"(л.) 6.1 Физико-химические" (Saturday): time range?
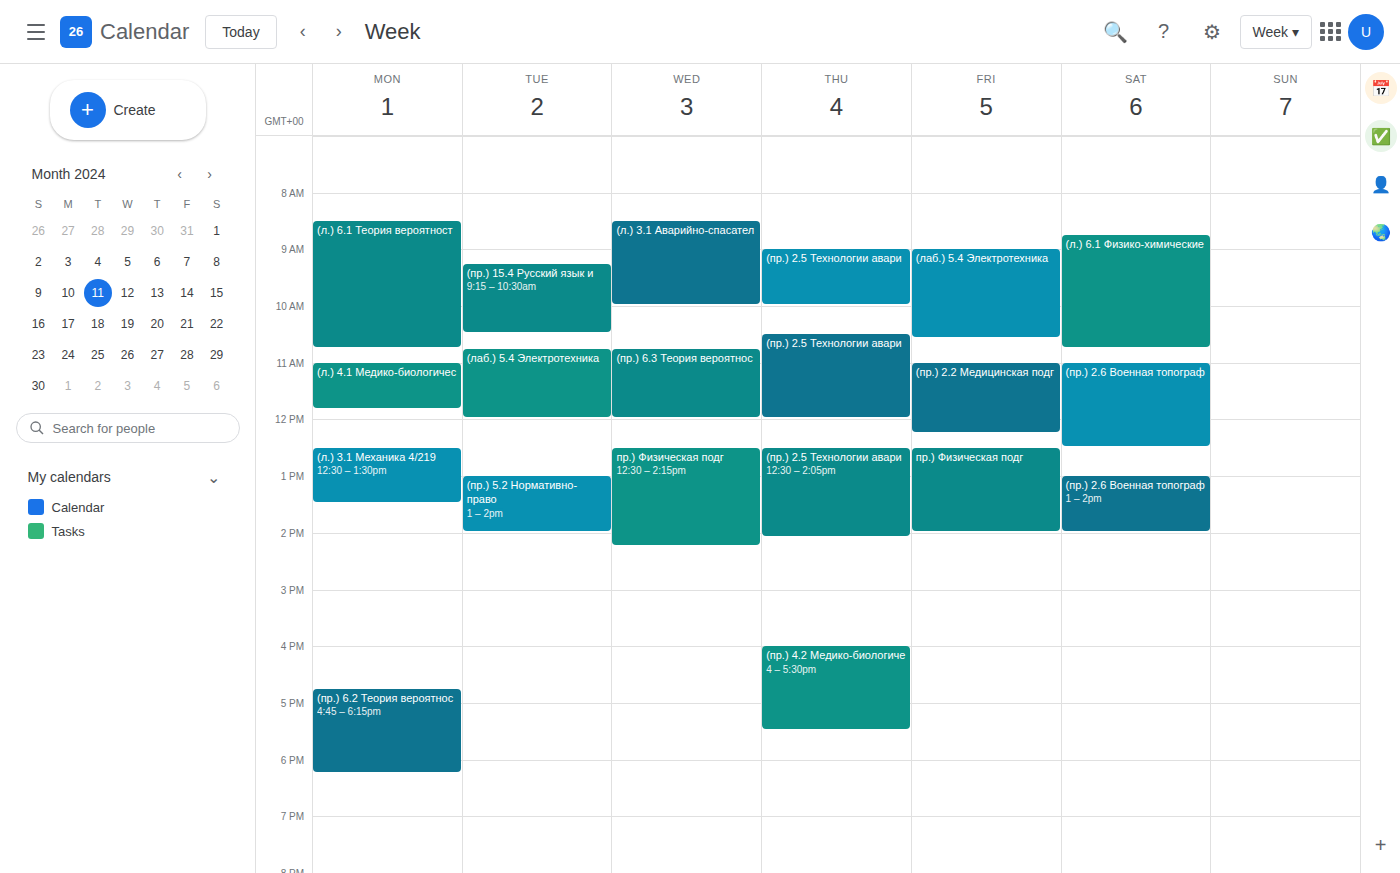
8:45 AM to 10:45 AM